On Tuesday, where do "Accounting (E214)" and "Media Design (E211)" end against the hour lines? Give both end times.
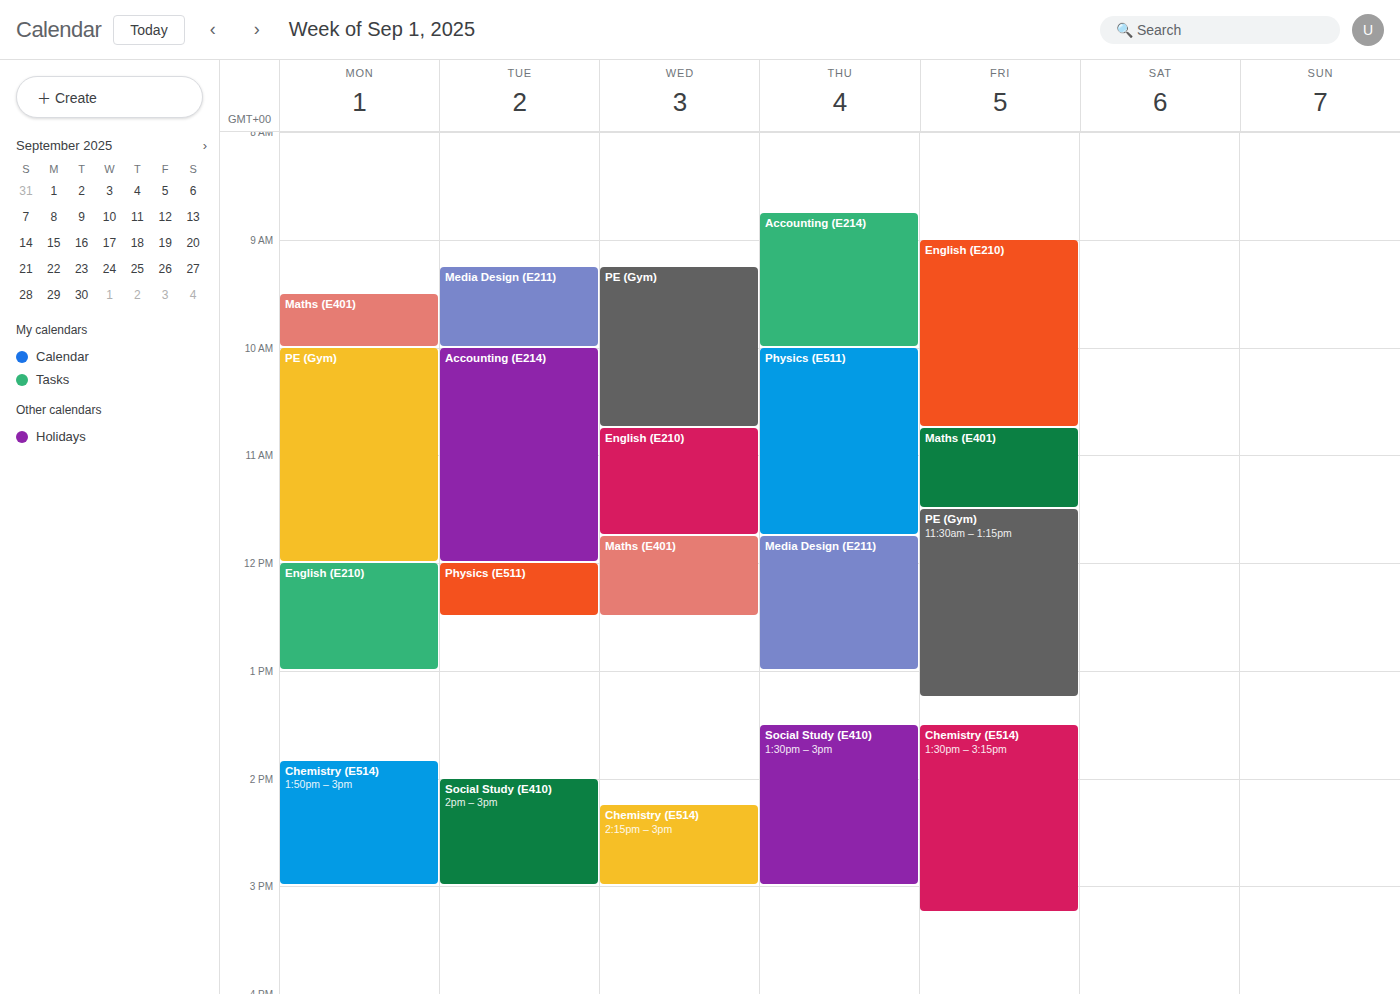
"Accounting (E214)": 12:00 PM, exactly on the 12 PM line. "Media Design (E211)": 10:00 AM, exactly on the 10 AM line.